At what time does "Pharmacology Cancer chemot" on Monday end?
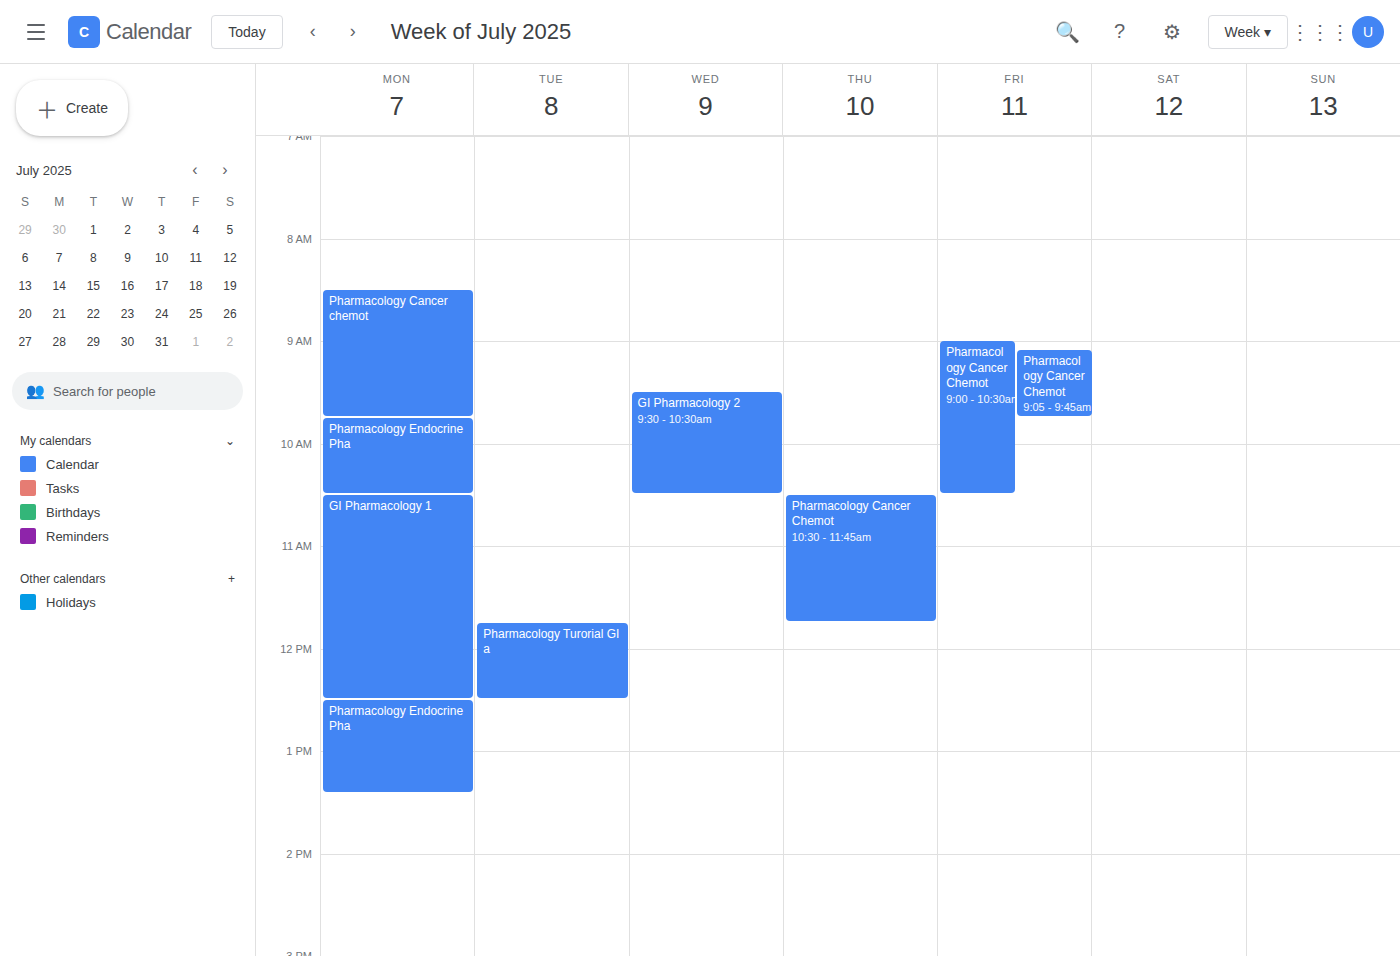
9:45 AM